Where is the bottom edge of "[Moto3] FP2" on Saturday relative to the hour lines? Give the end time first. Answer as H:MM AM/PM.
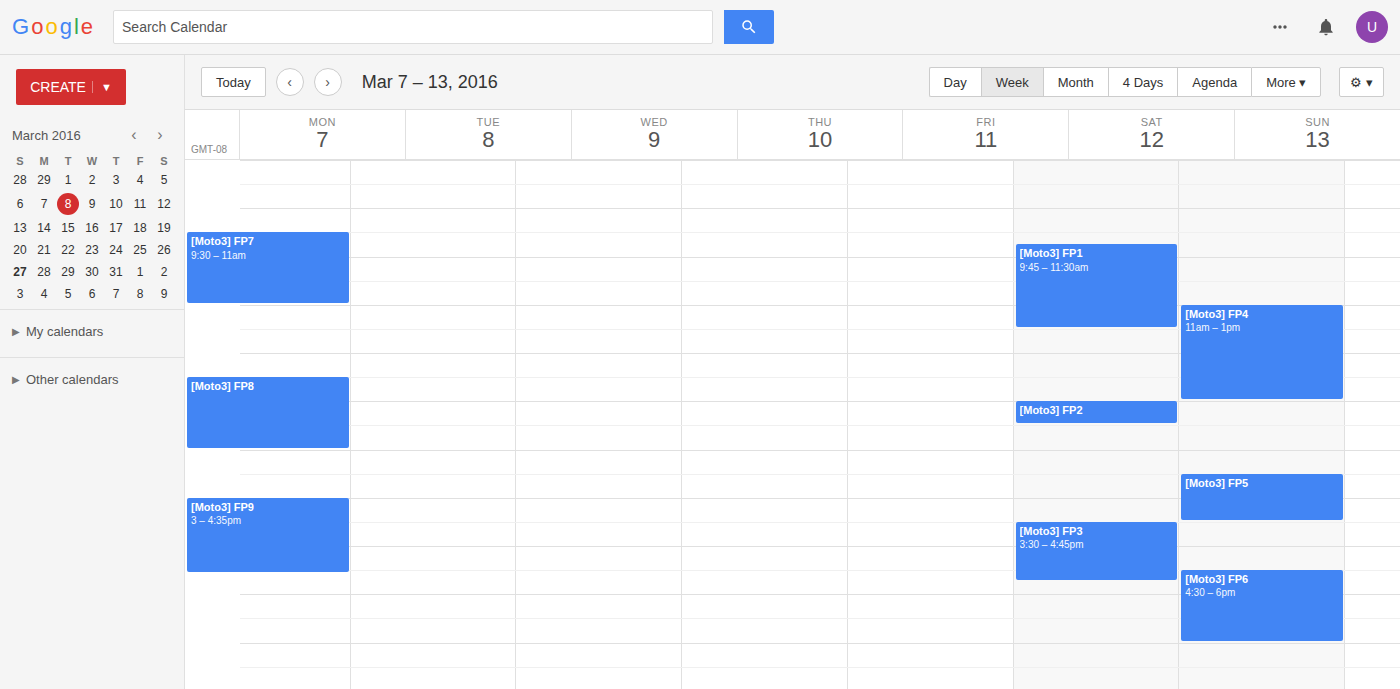
1:30 PM -- halfway between the 1 PM and 2 PM lines.